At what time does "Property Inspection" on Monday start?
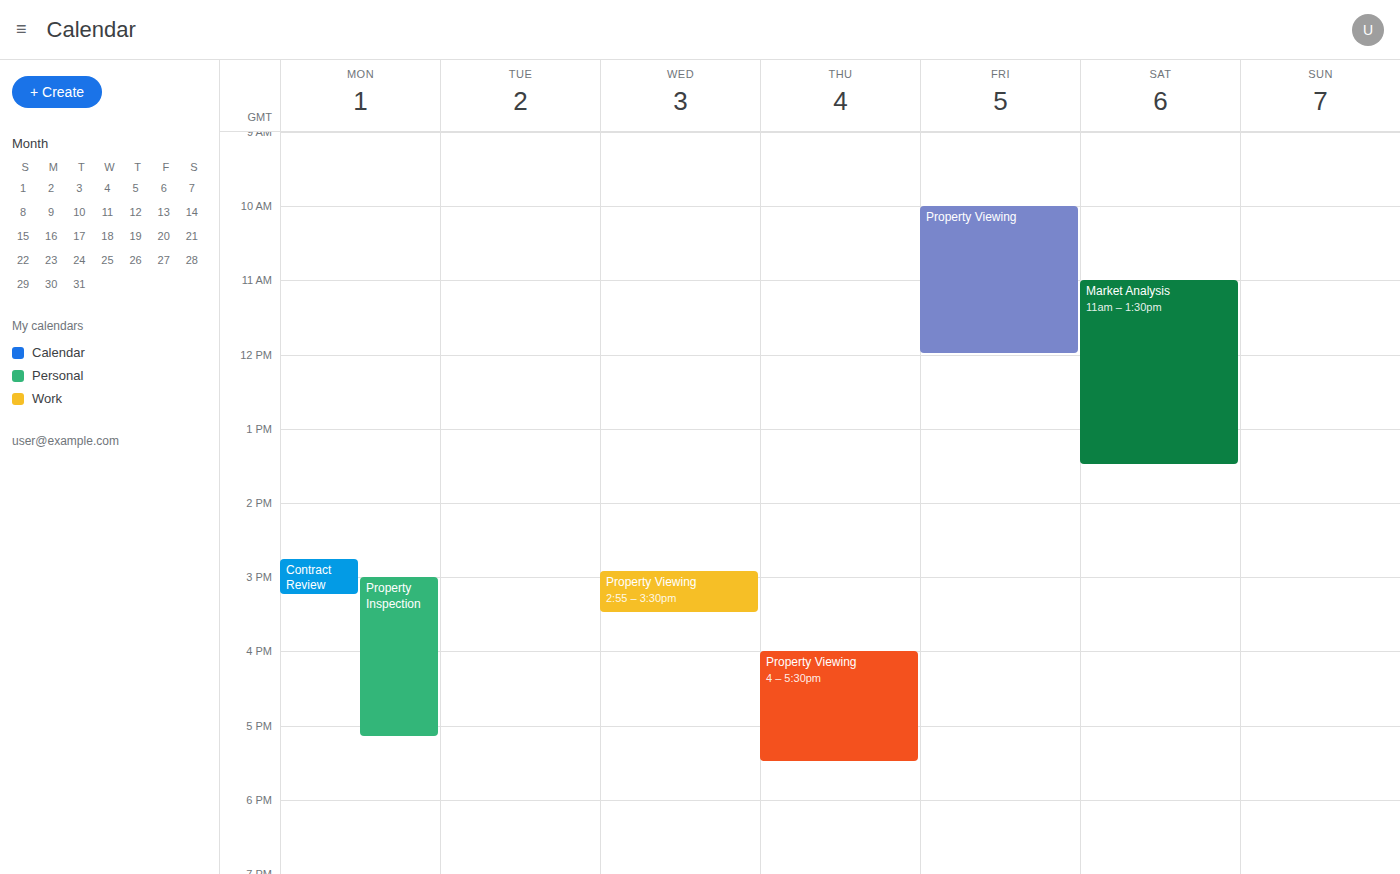
3:00 PM